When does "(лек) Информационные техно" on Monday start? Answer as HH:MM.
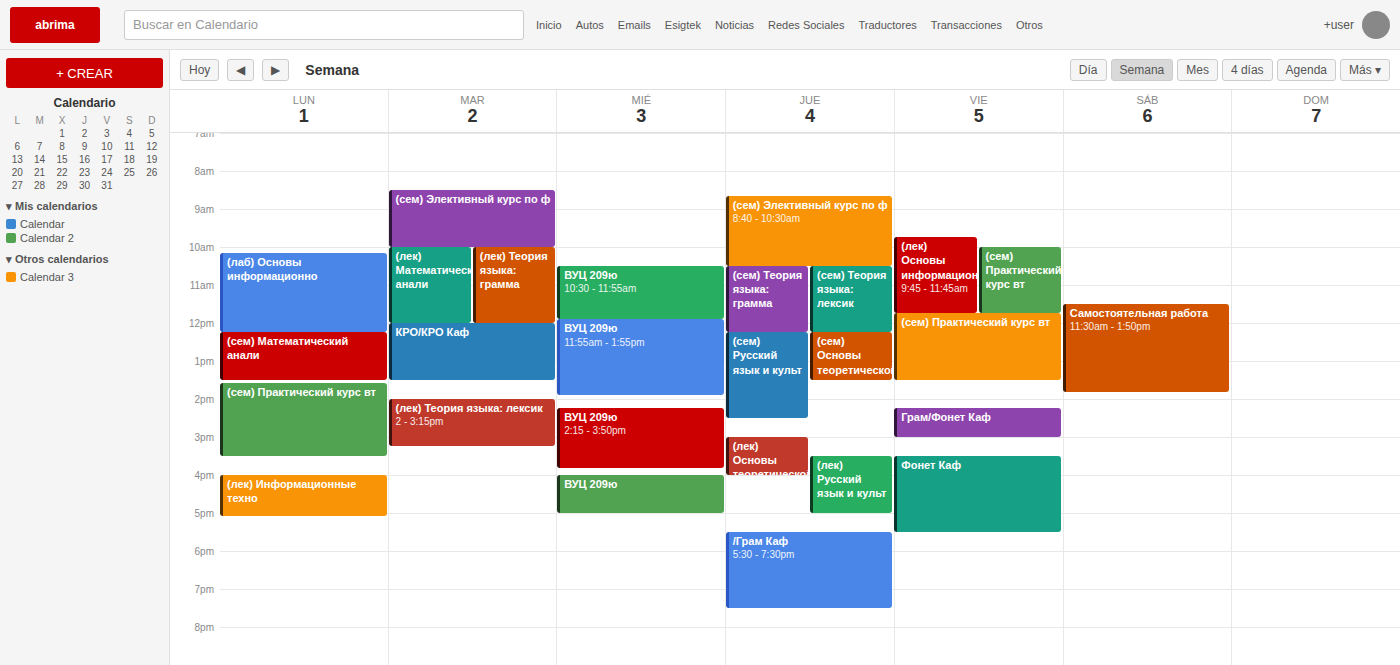
16:00